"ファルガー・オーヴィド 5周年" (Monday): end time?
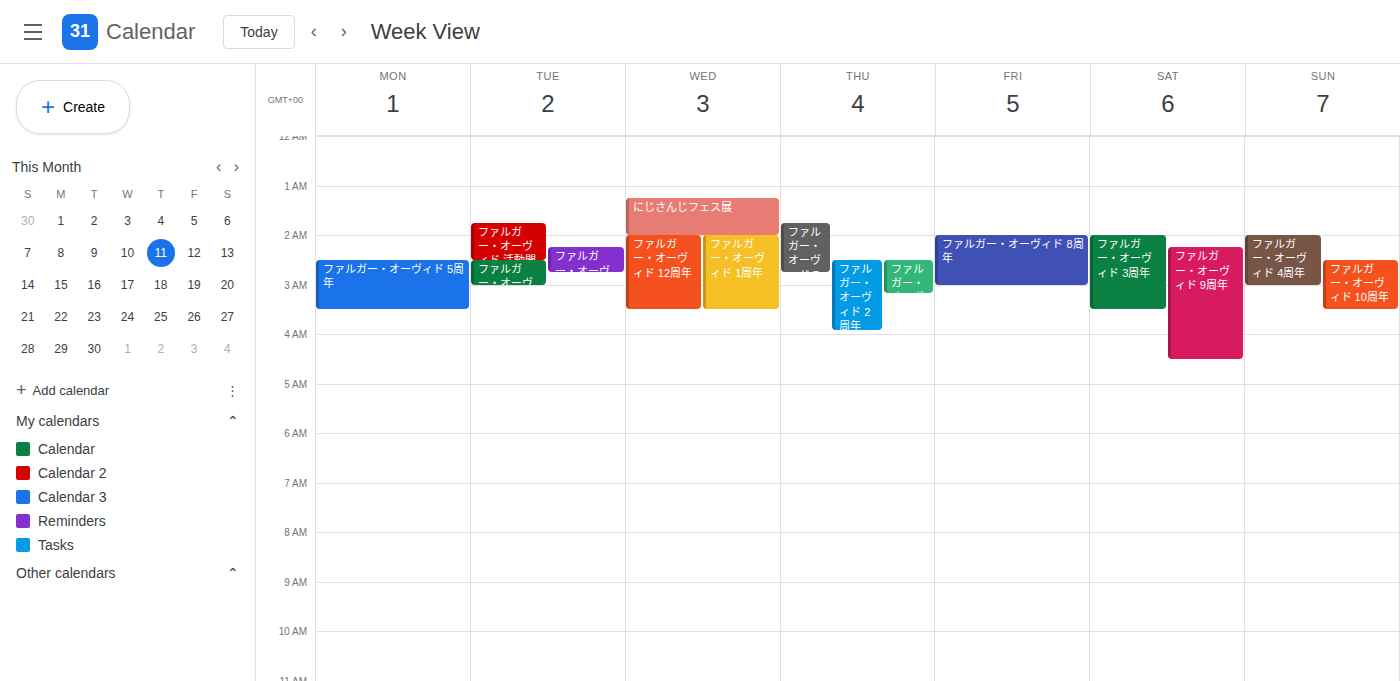
3:30 AM